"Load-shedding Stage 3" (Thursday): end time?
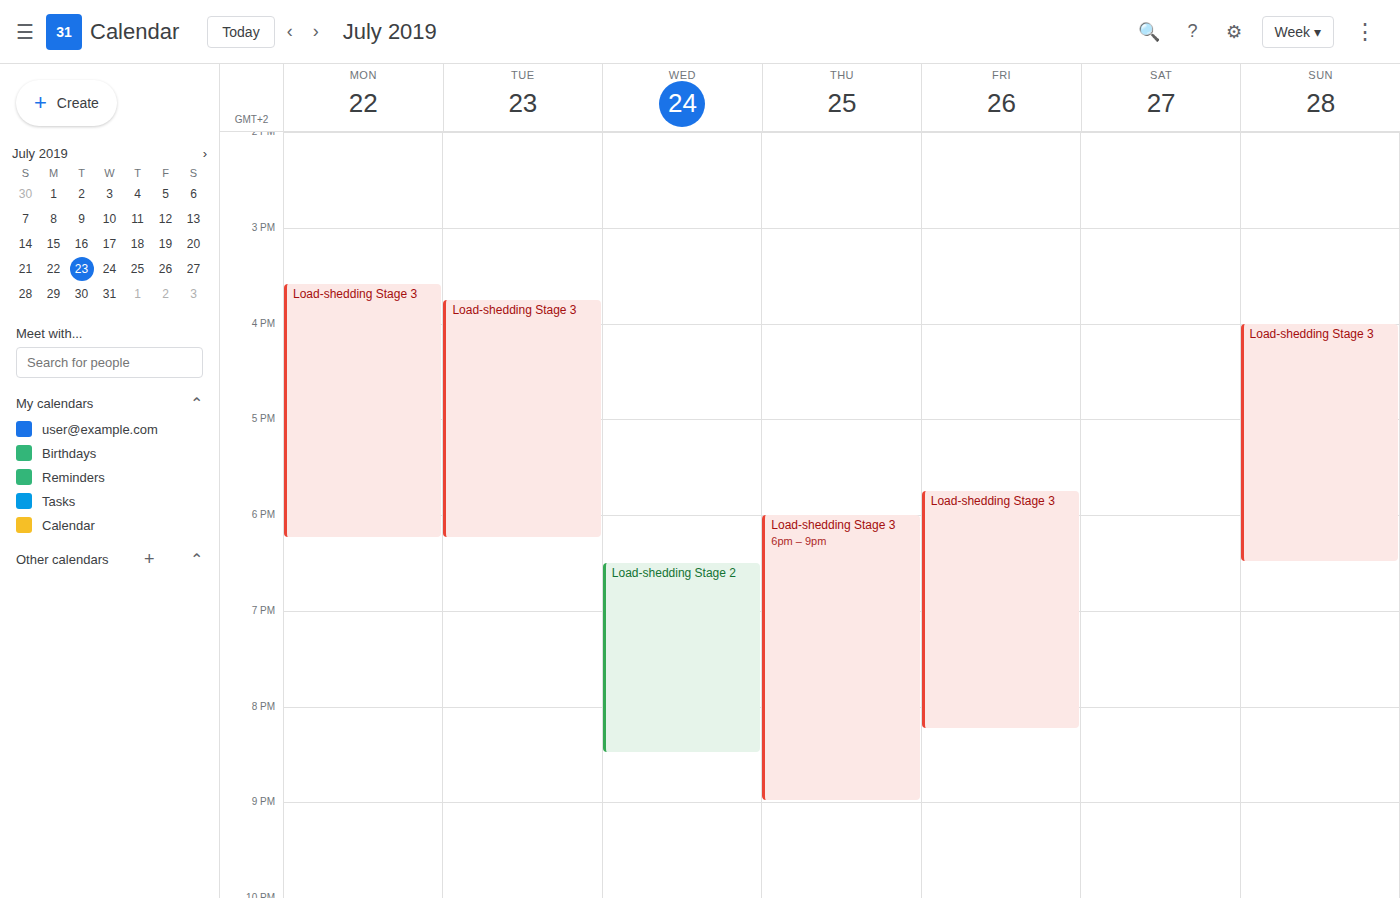
9:00 PM